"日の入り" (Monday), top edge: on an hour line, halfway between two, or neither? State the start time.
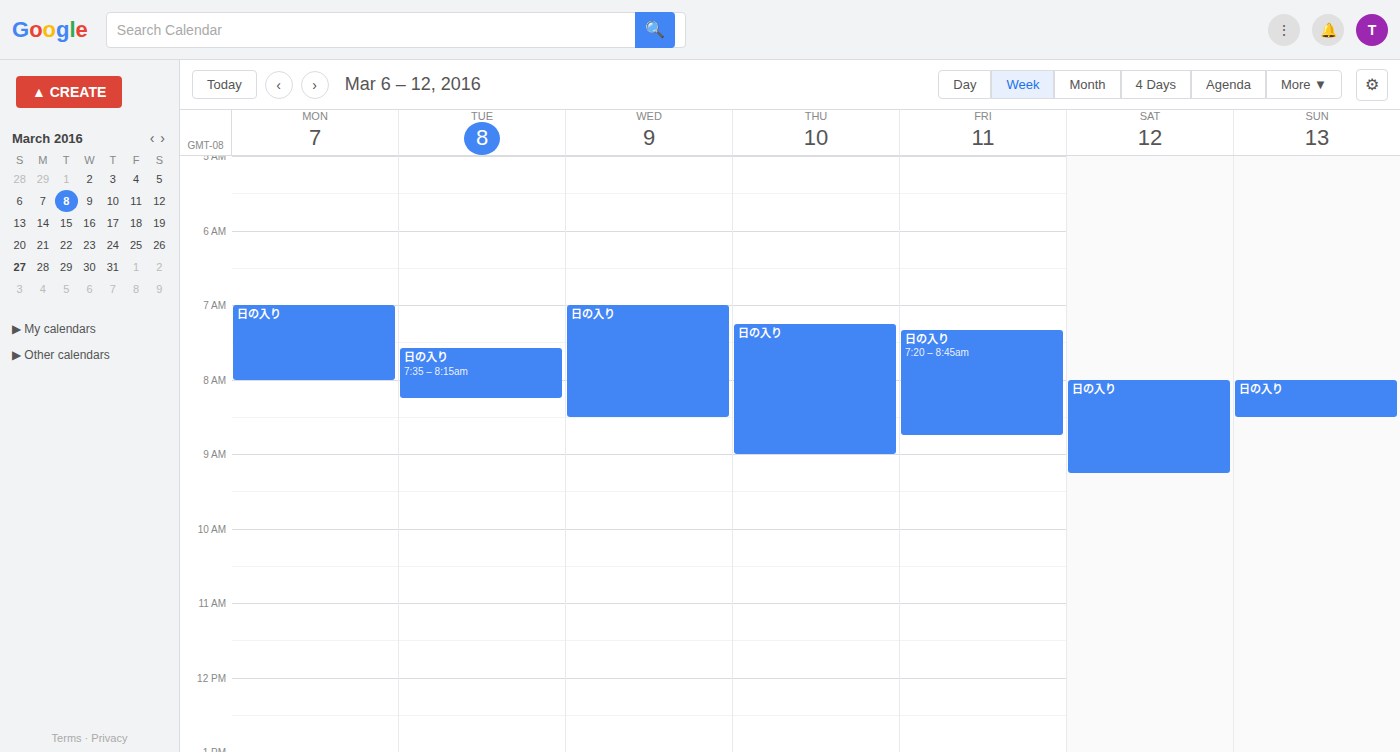
7:00 AM -- exactly on the 7 AM line.